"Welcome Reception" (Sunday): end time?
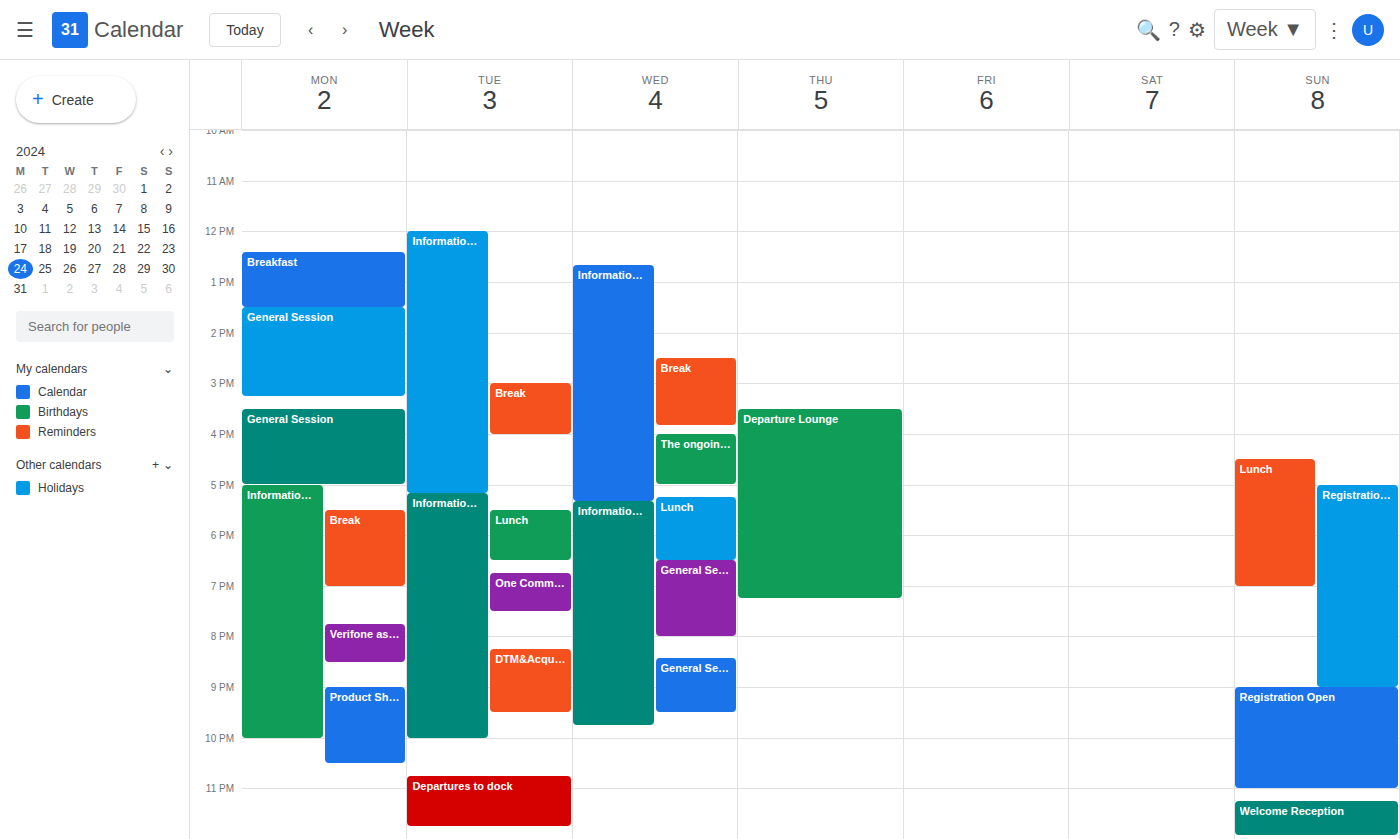
11:55 PM